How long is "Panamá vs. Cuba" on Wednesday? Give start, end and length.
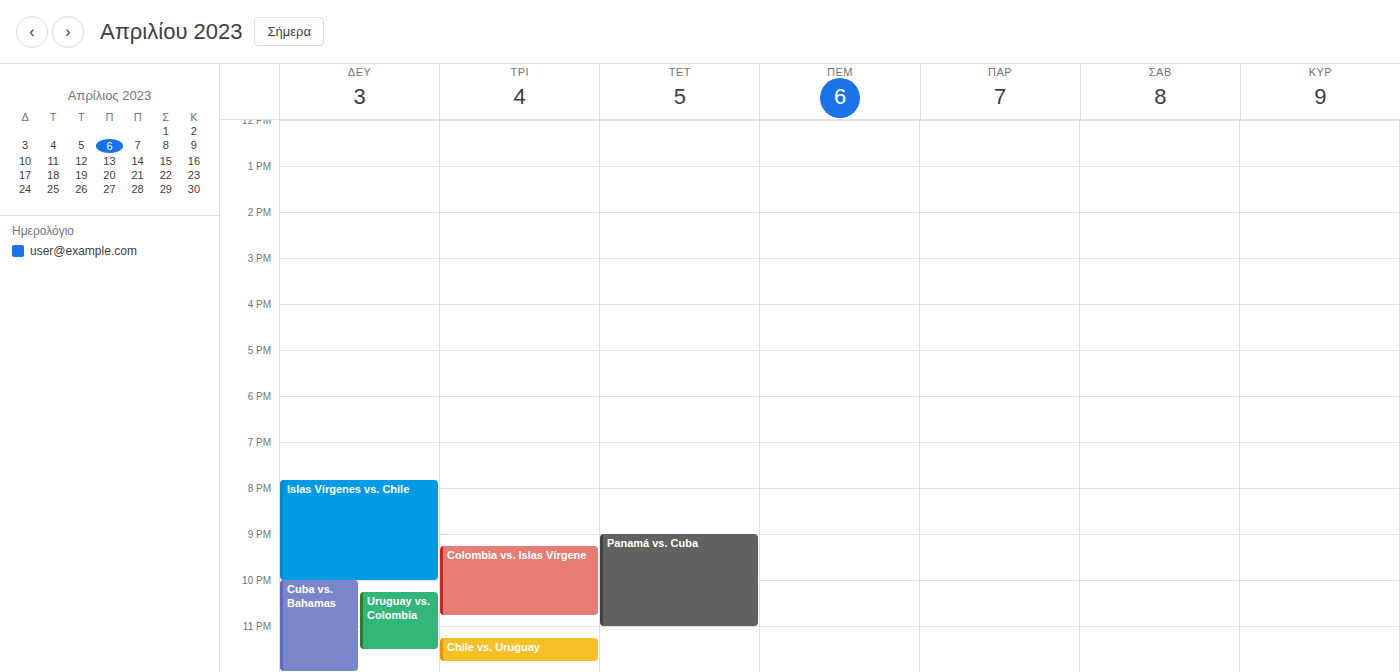
9:00 PM to 11:00 PM, 2 hours